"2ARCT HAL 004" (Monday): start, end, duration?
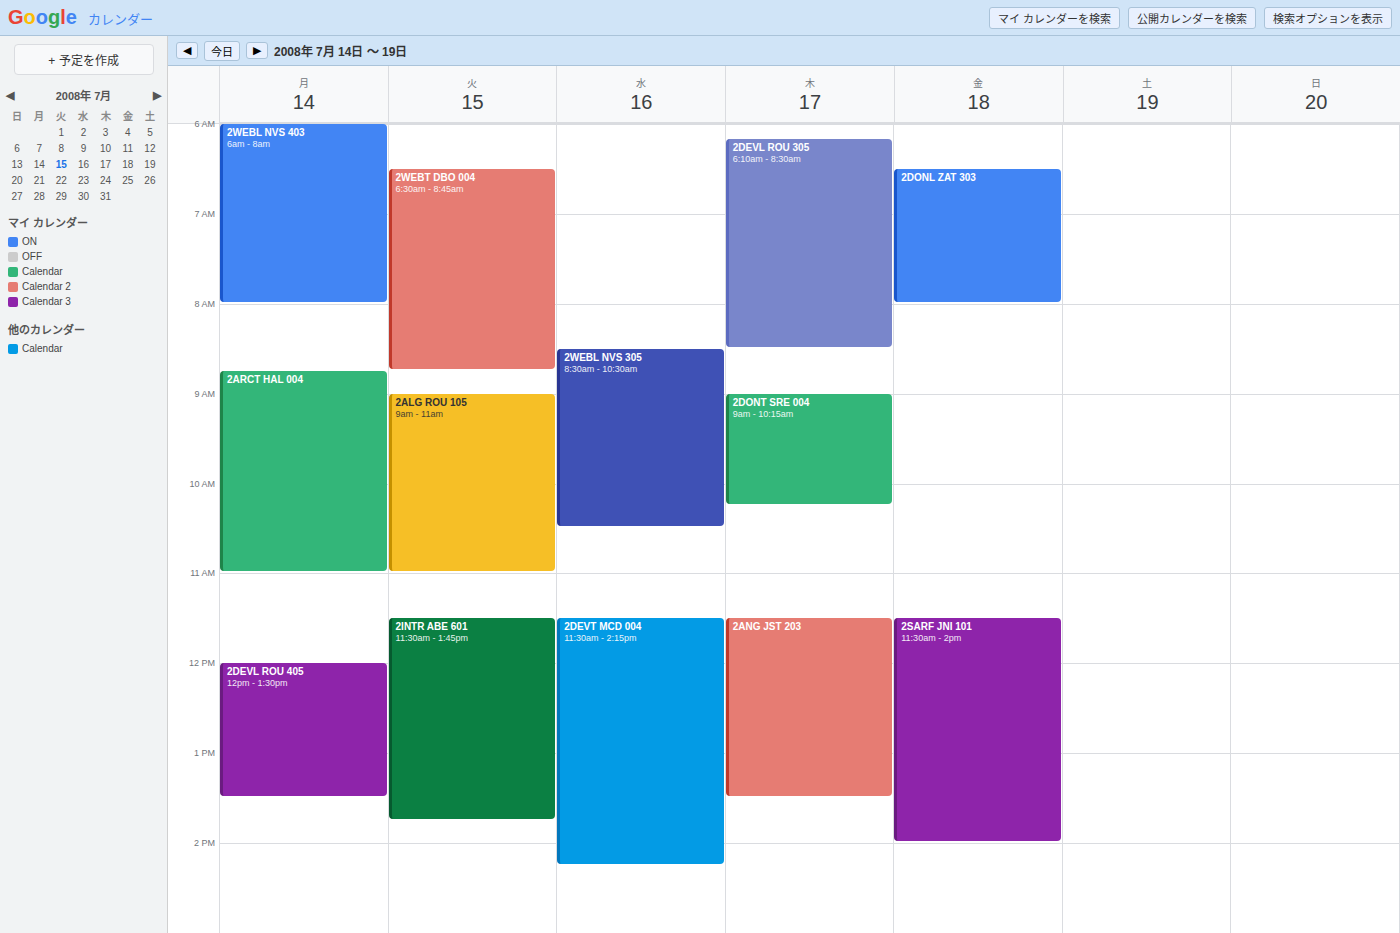
8:45 AM to 11:00 AM, 2 hours 15 minutes